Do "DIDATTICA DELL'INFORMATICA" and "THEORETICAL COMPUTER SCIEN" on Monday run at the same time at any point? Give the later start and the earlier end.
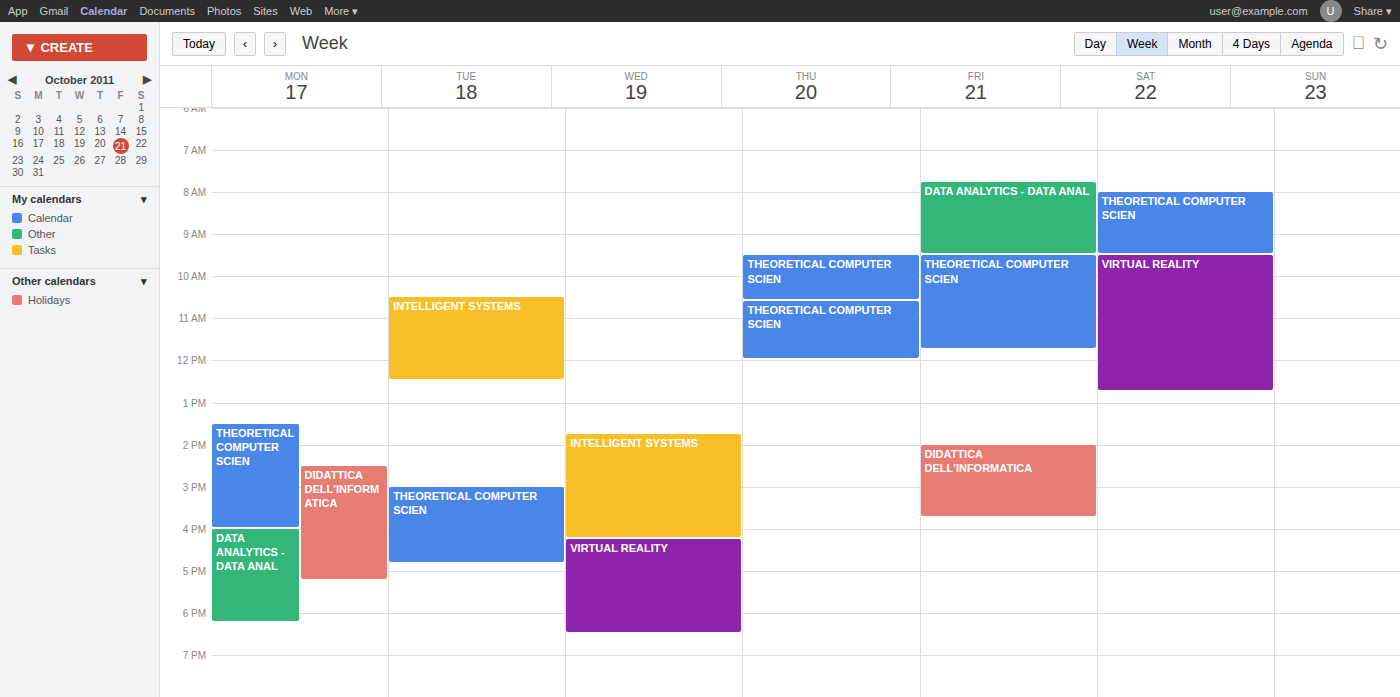
"DIDATTICA DELL'INFORMATICA" starts at 2:30 PM, before "THEORETICAL COMPUTER SCIEN" ends at 4:00 PM -- they overlap.